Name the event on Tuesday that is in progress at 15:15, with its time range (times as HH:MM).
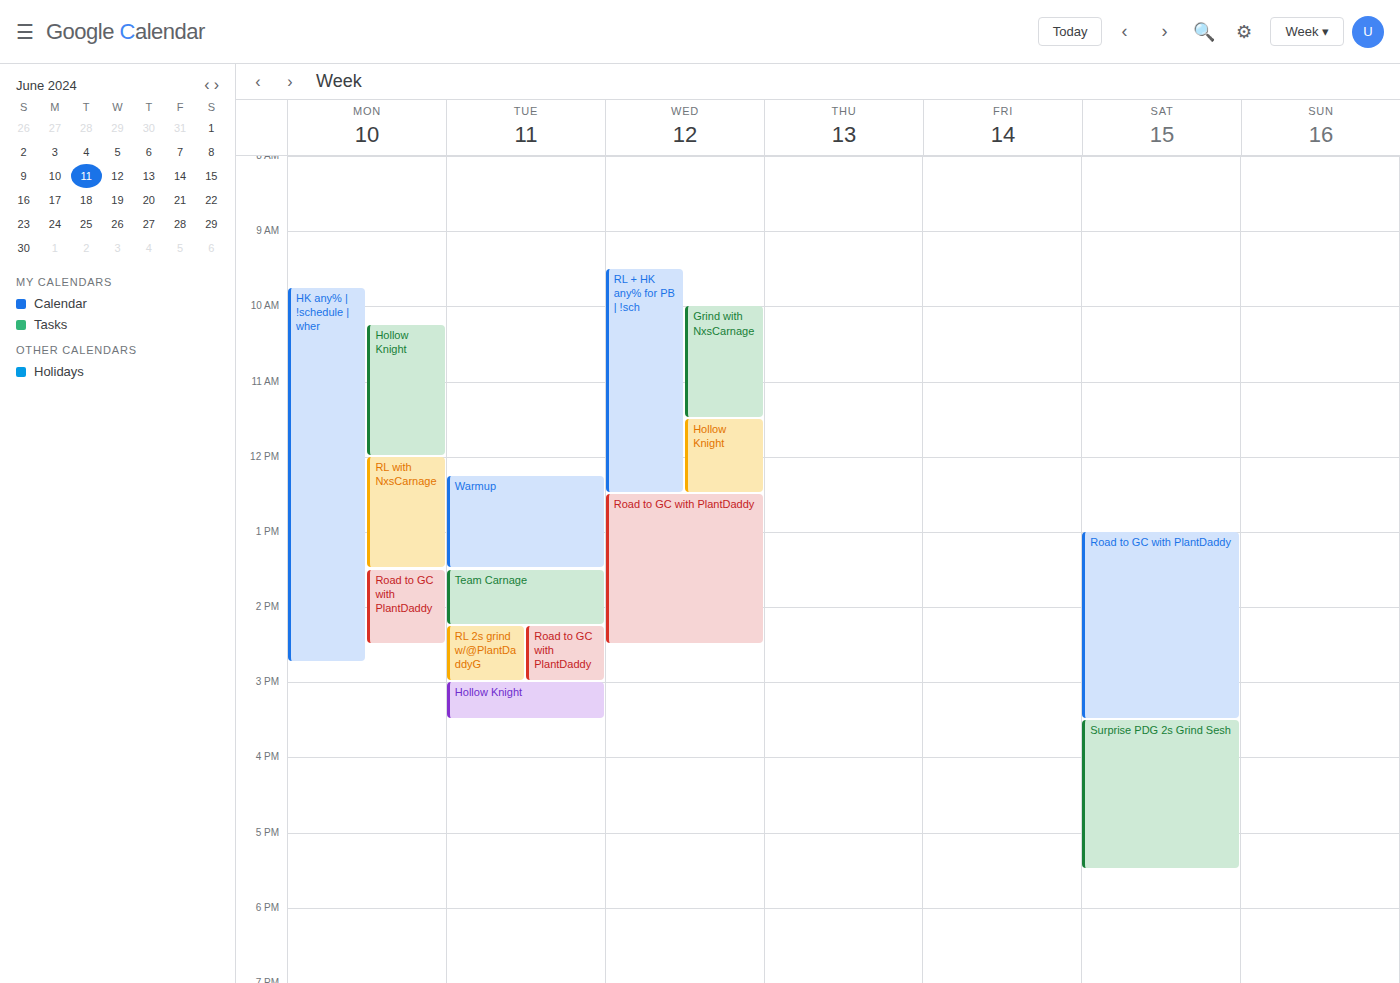
"Hollow Knight", 15:00 to 15:30